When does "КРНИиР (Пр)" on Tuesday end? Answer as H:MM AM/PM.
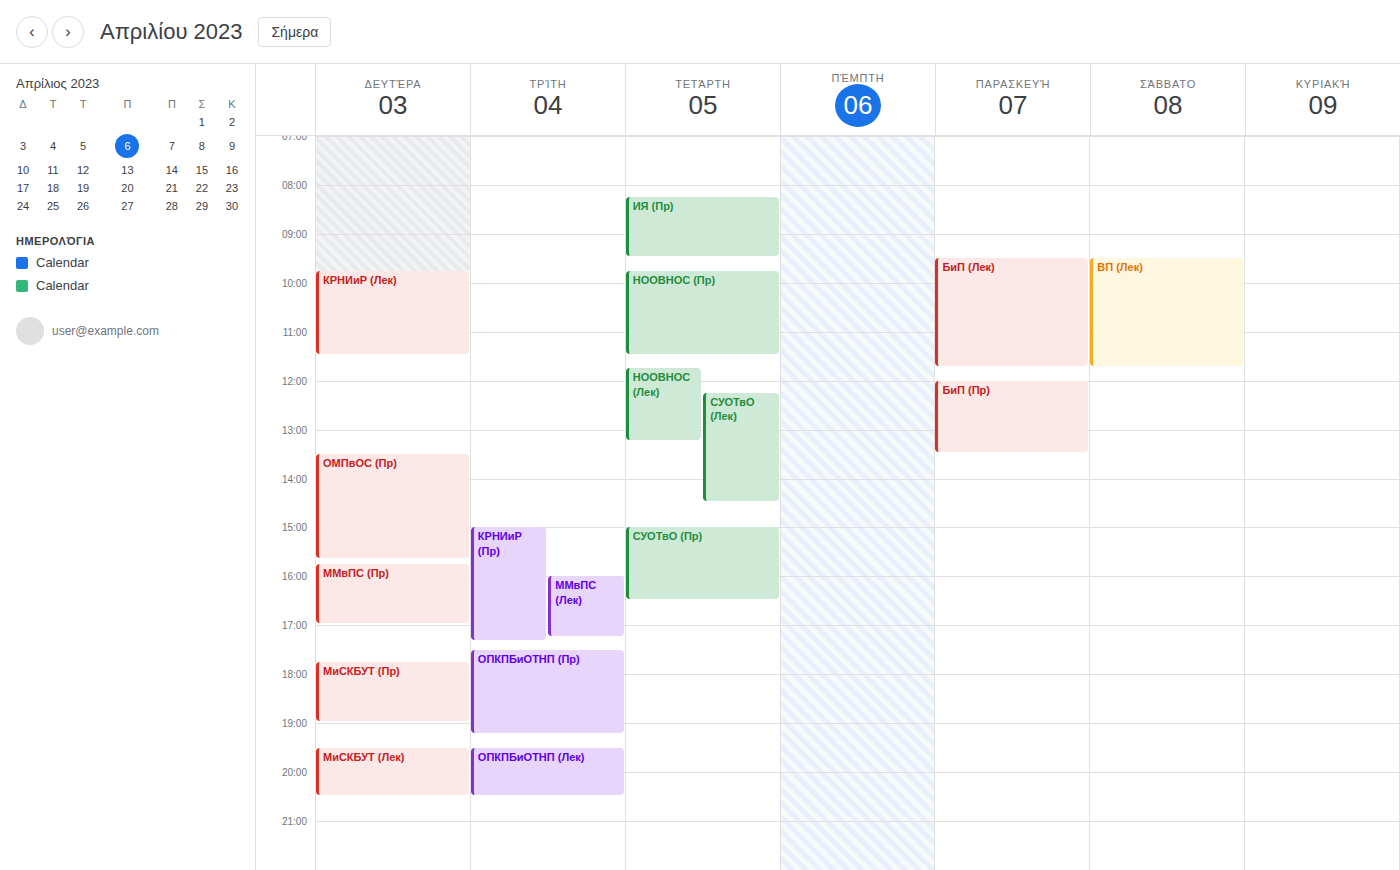
5:20 PM